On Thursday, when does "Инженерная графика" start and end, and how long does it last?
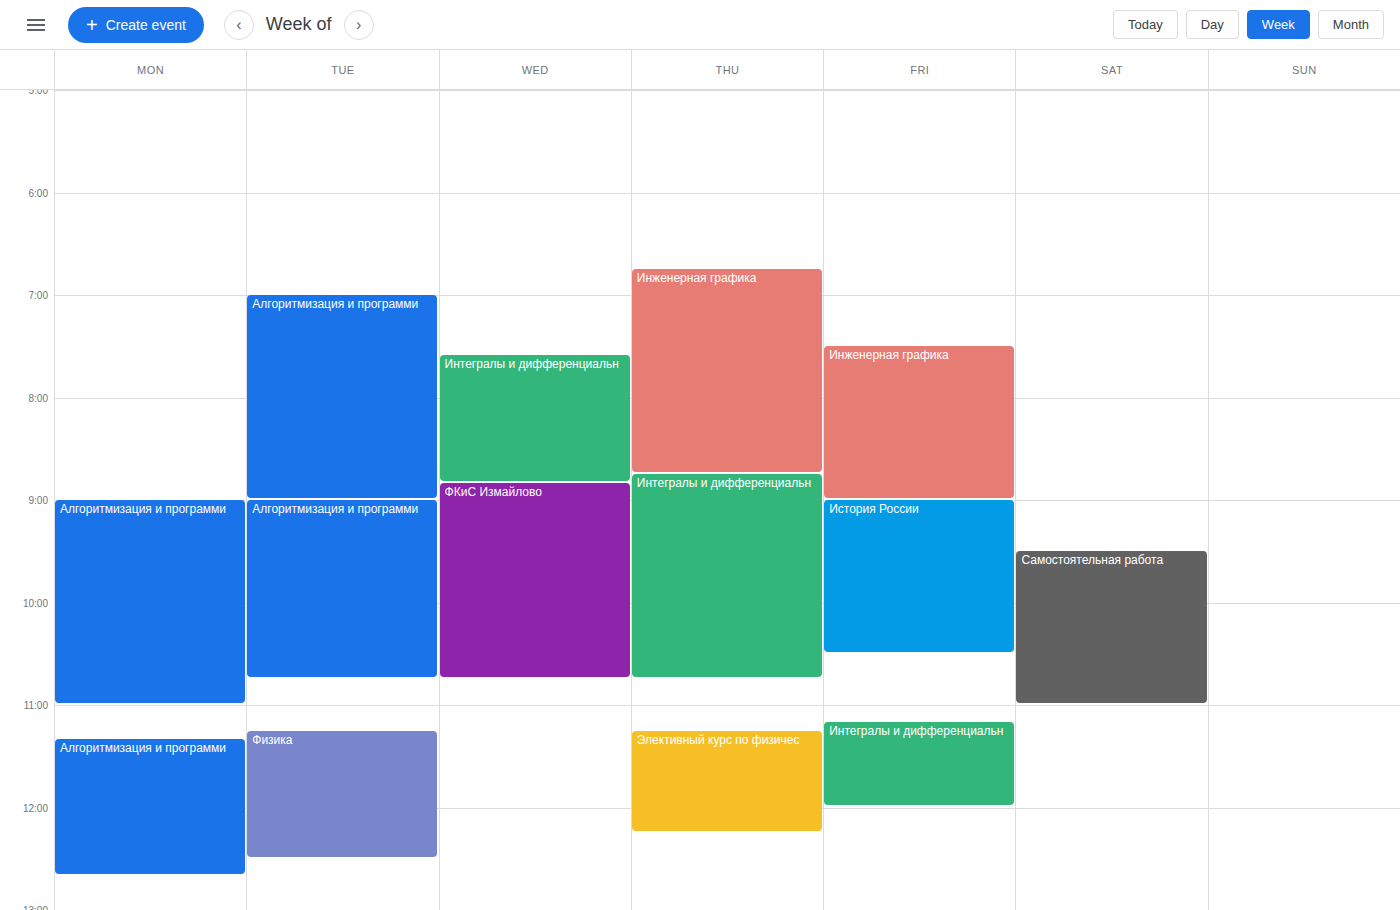
06:45 to 08:45, 2 hours